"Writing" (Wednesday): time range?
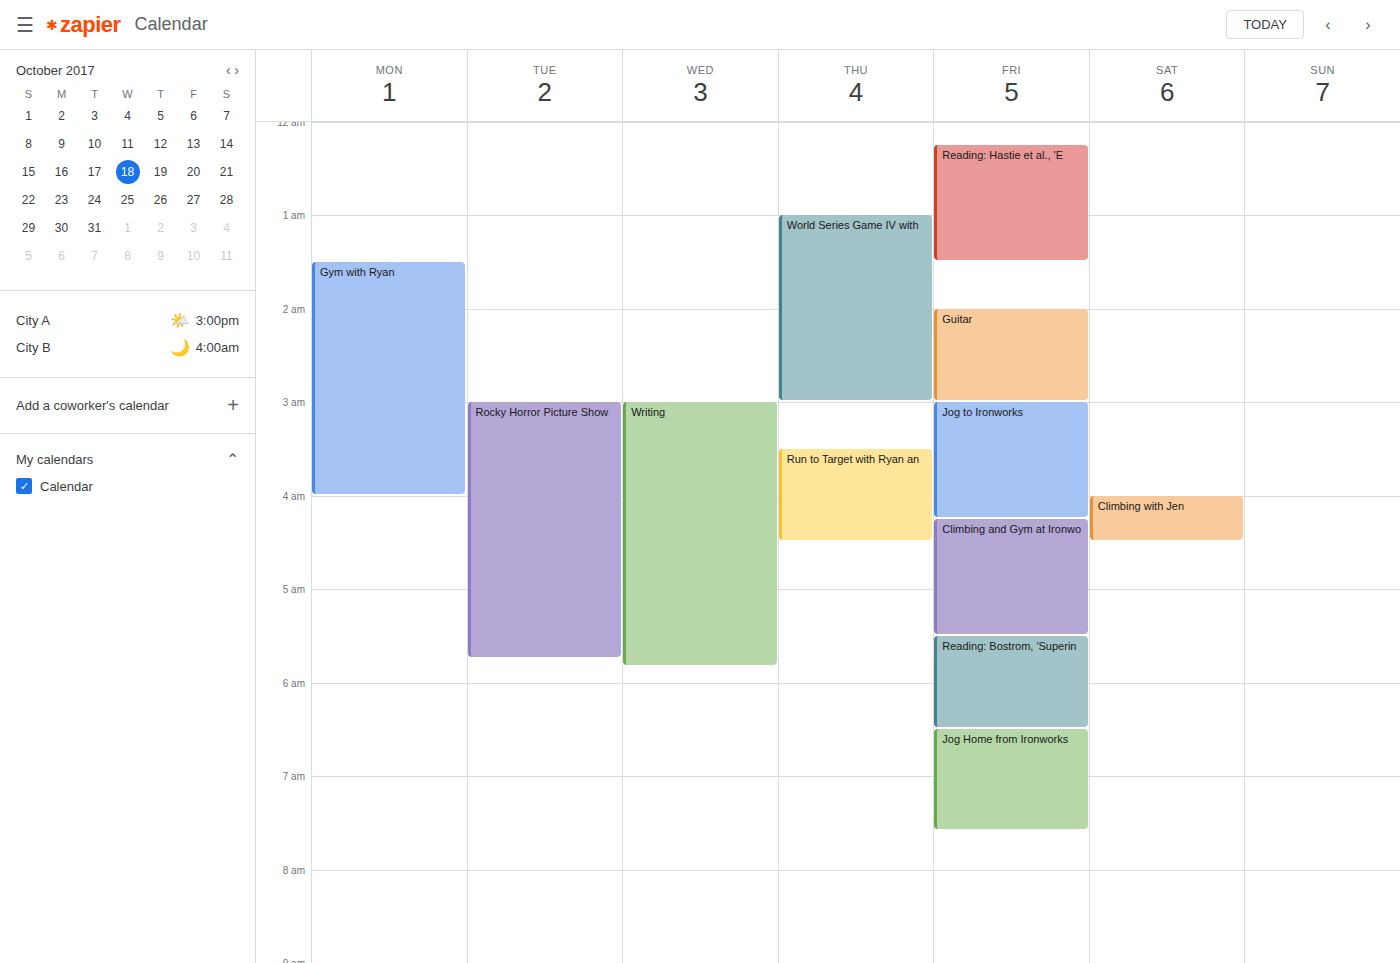
3:00 AM to 5:50 AM